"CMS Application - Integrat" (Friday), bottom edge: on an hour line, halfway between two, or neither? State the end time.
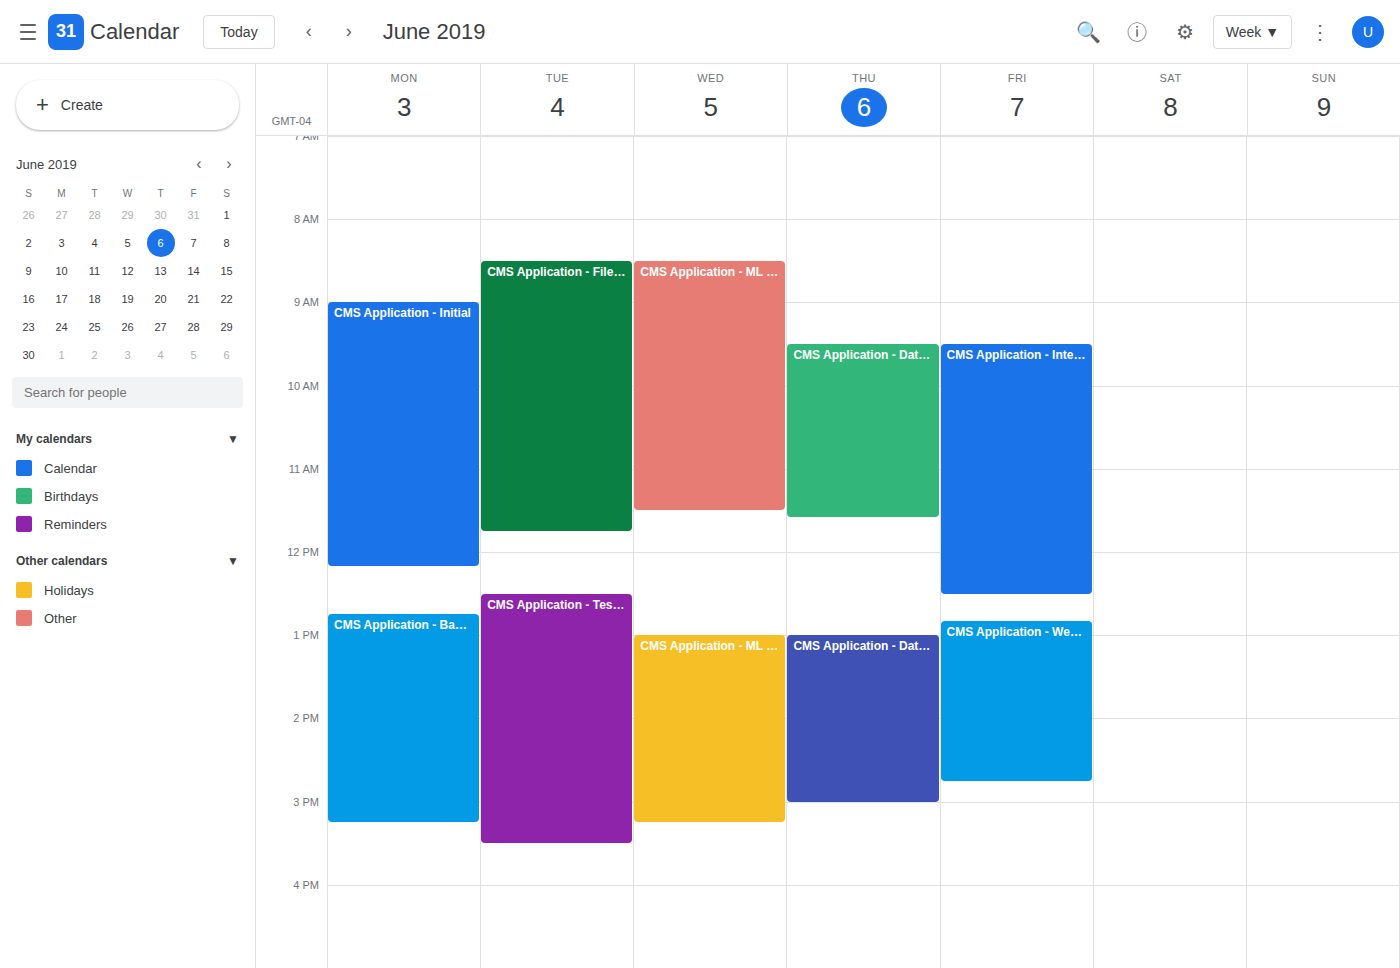
12:30 PM -- halfway between the 12 PM and 1 PM lines.